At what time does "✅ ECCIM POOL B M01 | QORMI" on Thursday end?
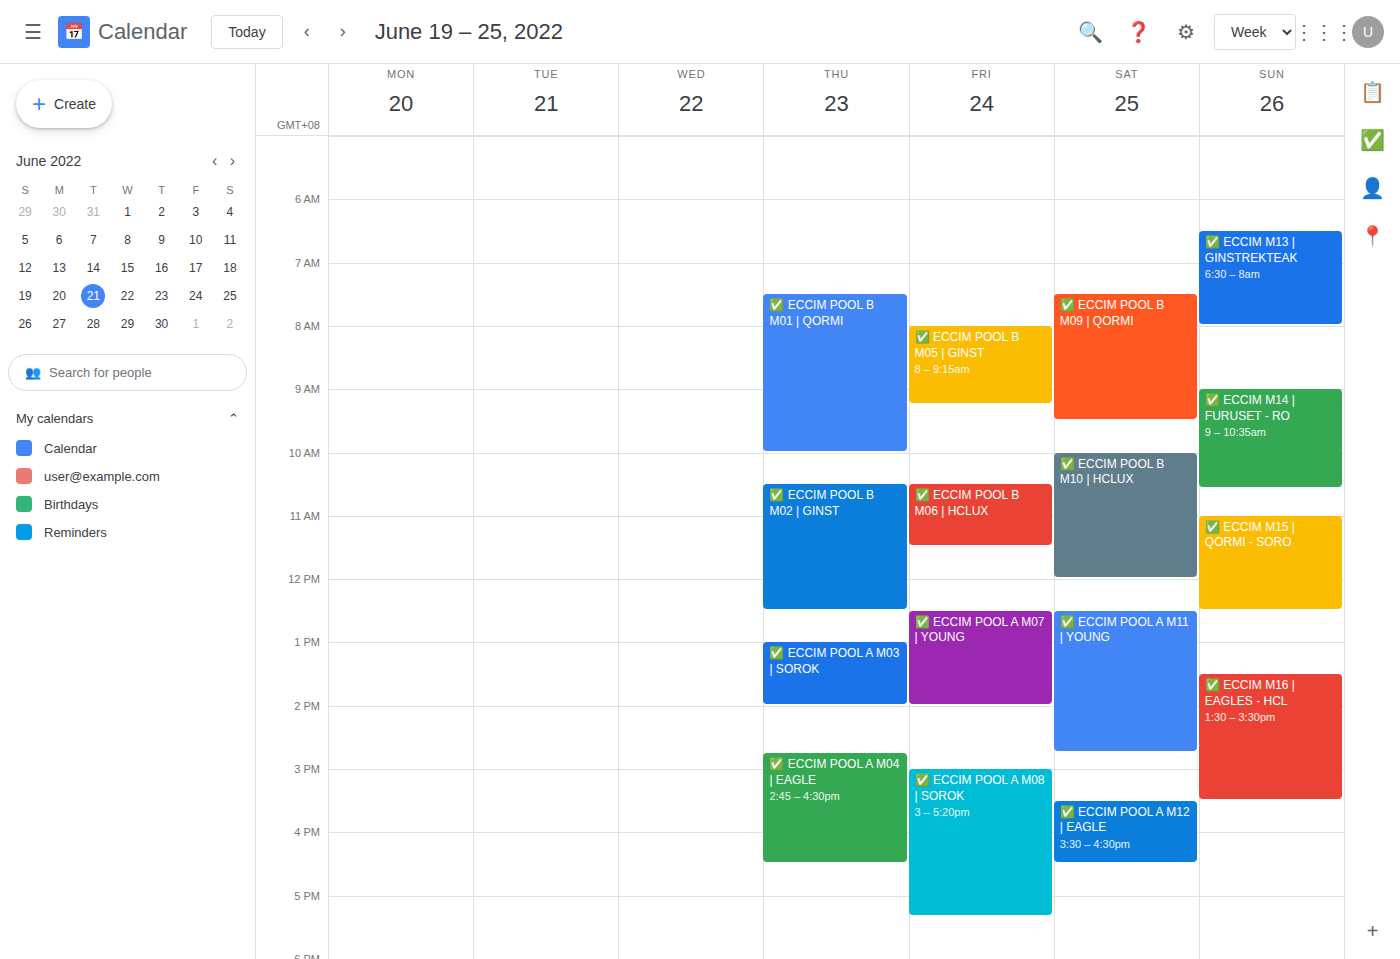
10:00 AM